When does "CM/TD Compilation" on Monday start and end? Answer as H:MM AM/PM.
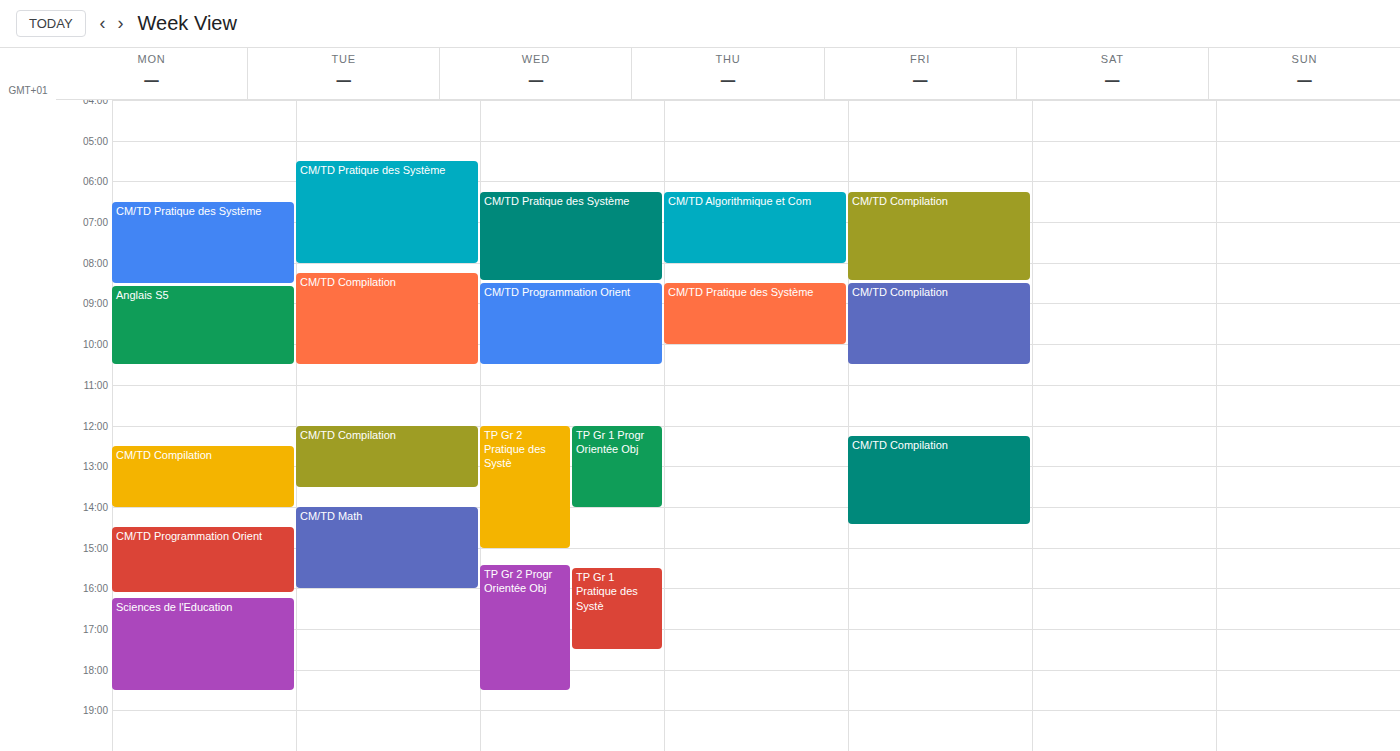
12:30 PM to 2:00 PM